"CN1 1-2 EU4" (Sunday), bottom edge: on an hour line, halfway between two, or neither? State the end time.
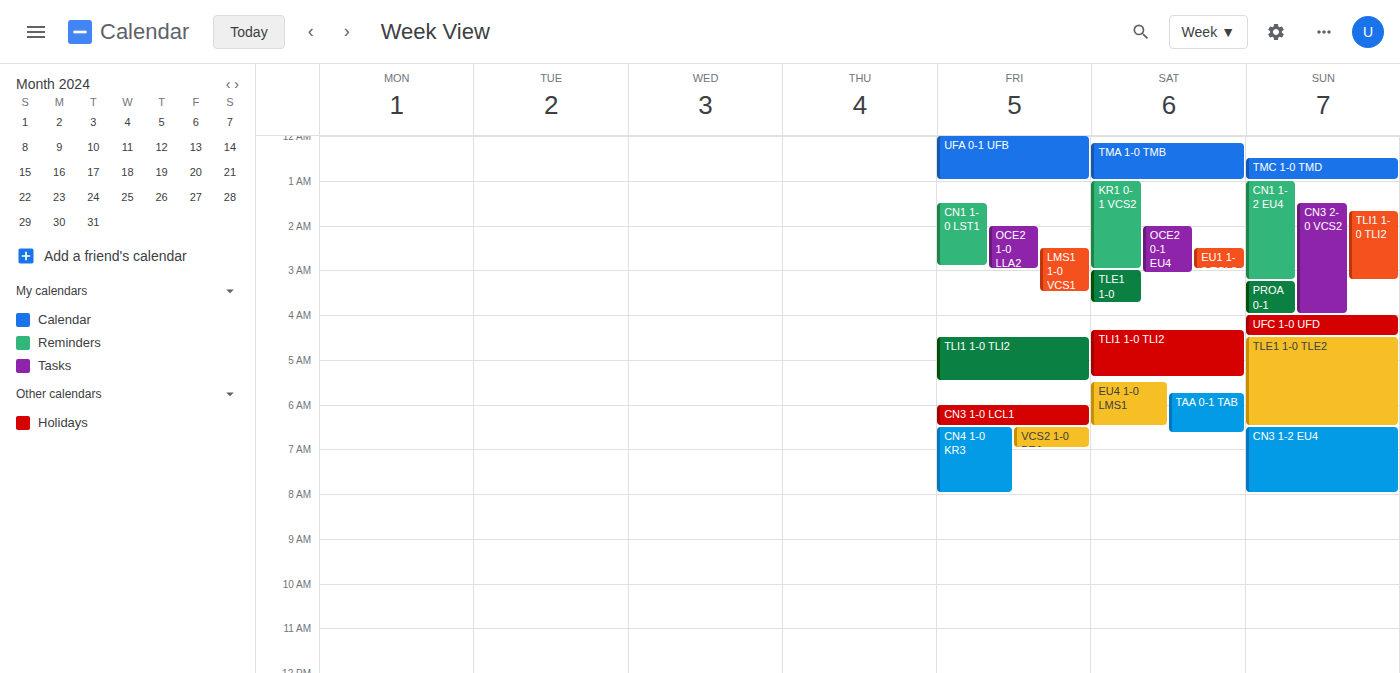
3:15 AM -- neither: a quarter of the way from the 3 AM line to the 4 AM line.